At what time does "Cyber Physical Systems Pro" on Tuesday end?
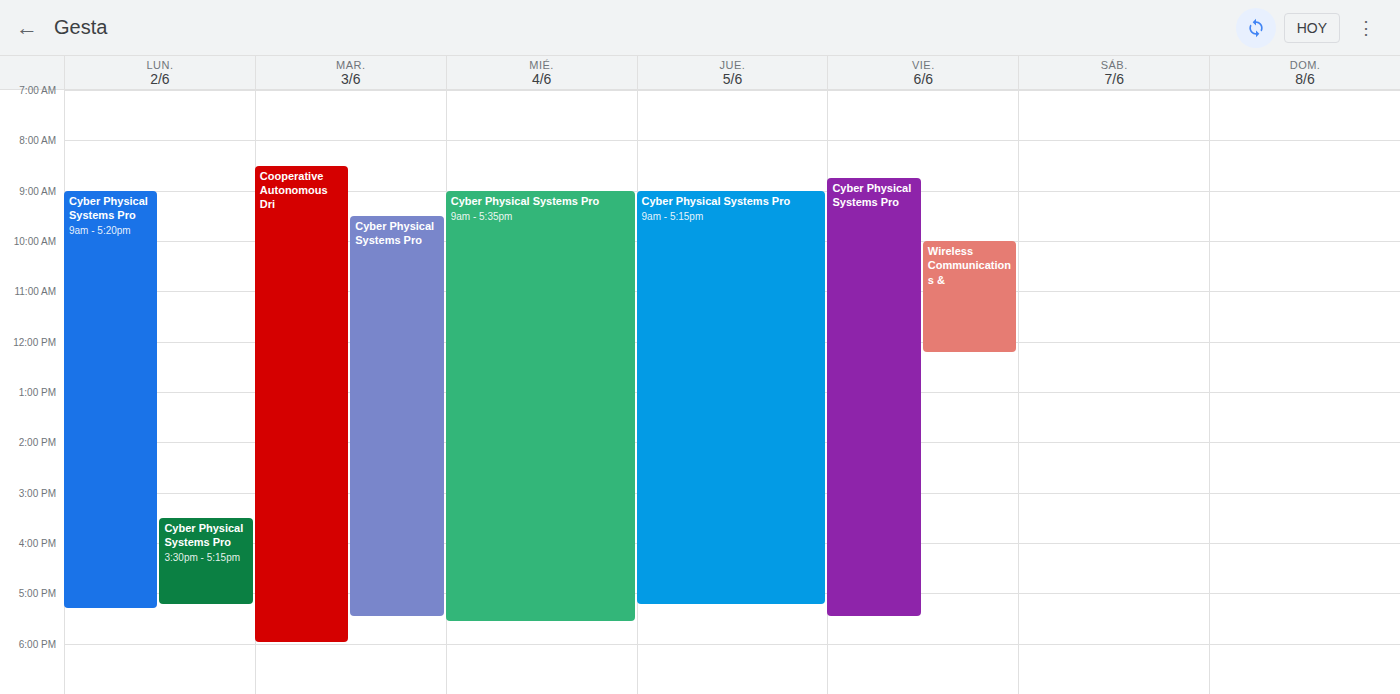
5:30 PM